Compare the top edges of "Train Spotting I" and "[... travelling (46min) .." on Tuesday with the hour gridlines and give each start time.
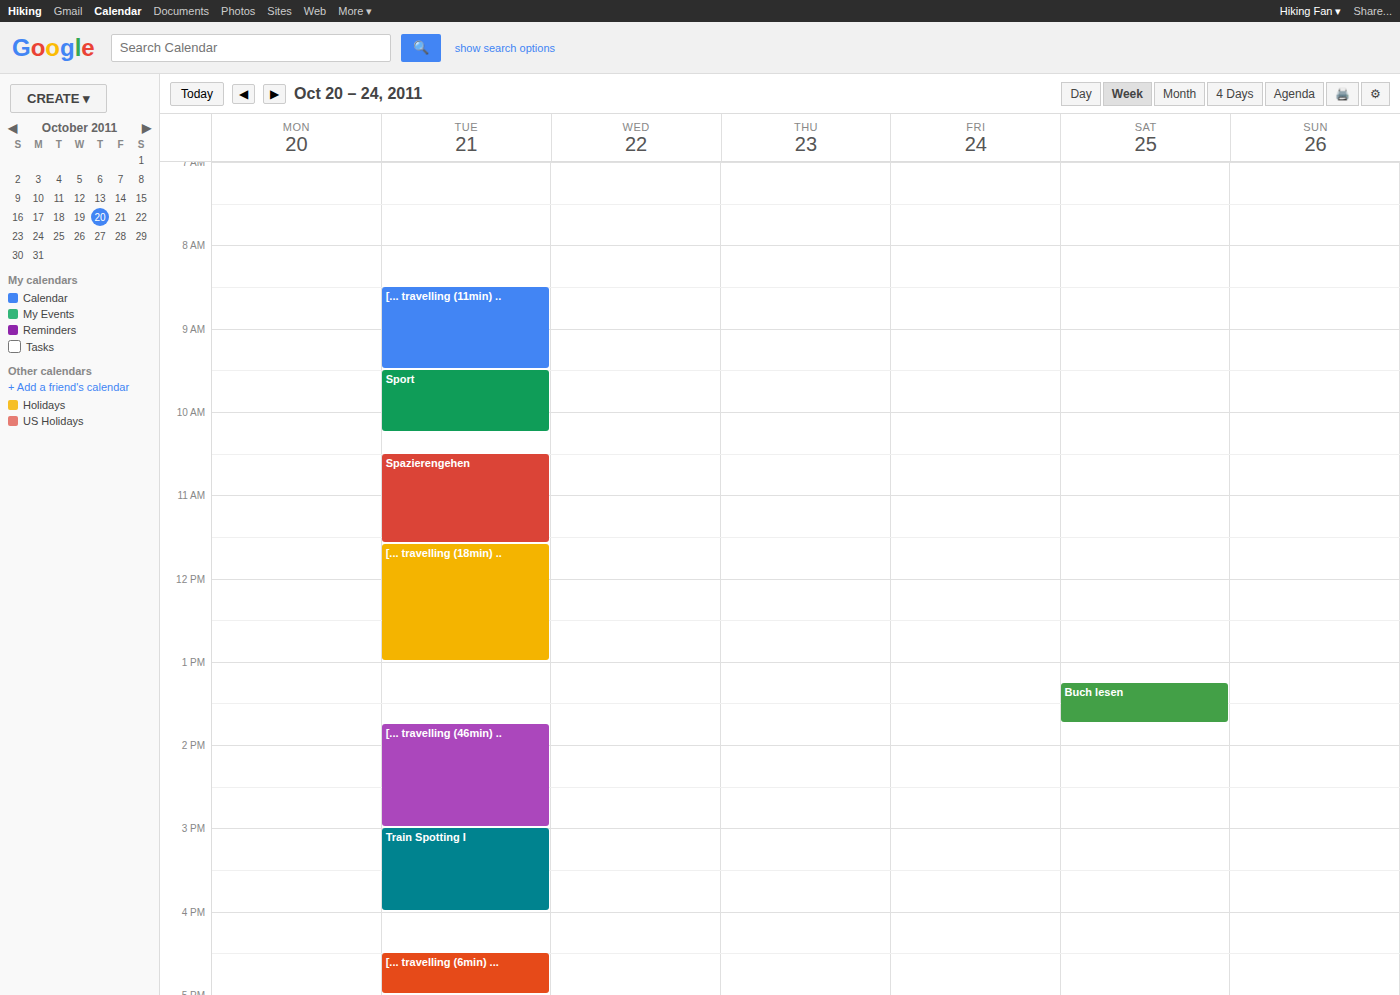
"Train Spotting I": 3:00 PM, exactly on the 3 PM line. "[... travelling (46min) ..": 1:45 PM, neither: three quarters of the way from the 1 PM line to the 2 PM line.